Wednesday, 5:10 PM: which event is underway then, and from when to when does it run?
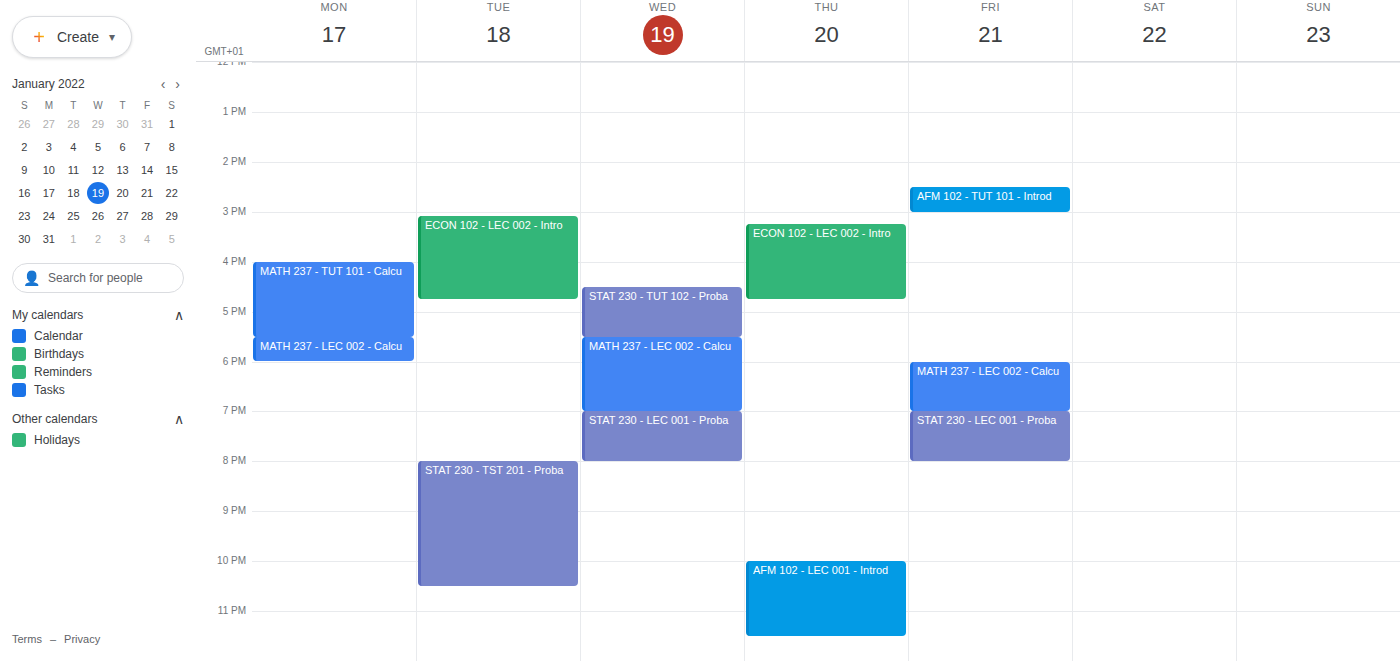
"STAT 230 - TUT 102 - Proba", 4:30 PM to 5:30 PM